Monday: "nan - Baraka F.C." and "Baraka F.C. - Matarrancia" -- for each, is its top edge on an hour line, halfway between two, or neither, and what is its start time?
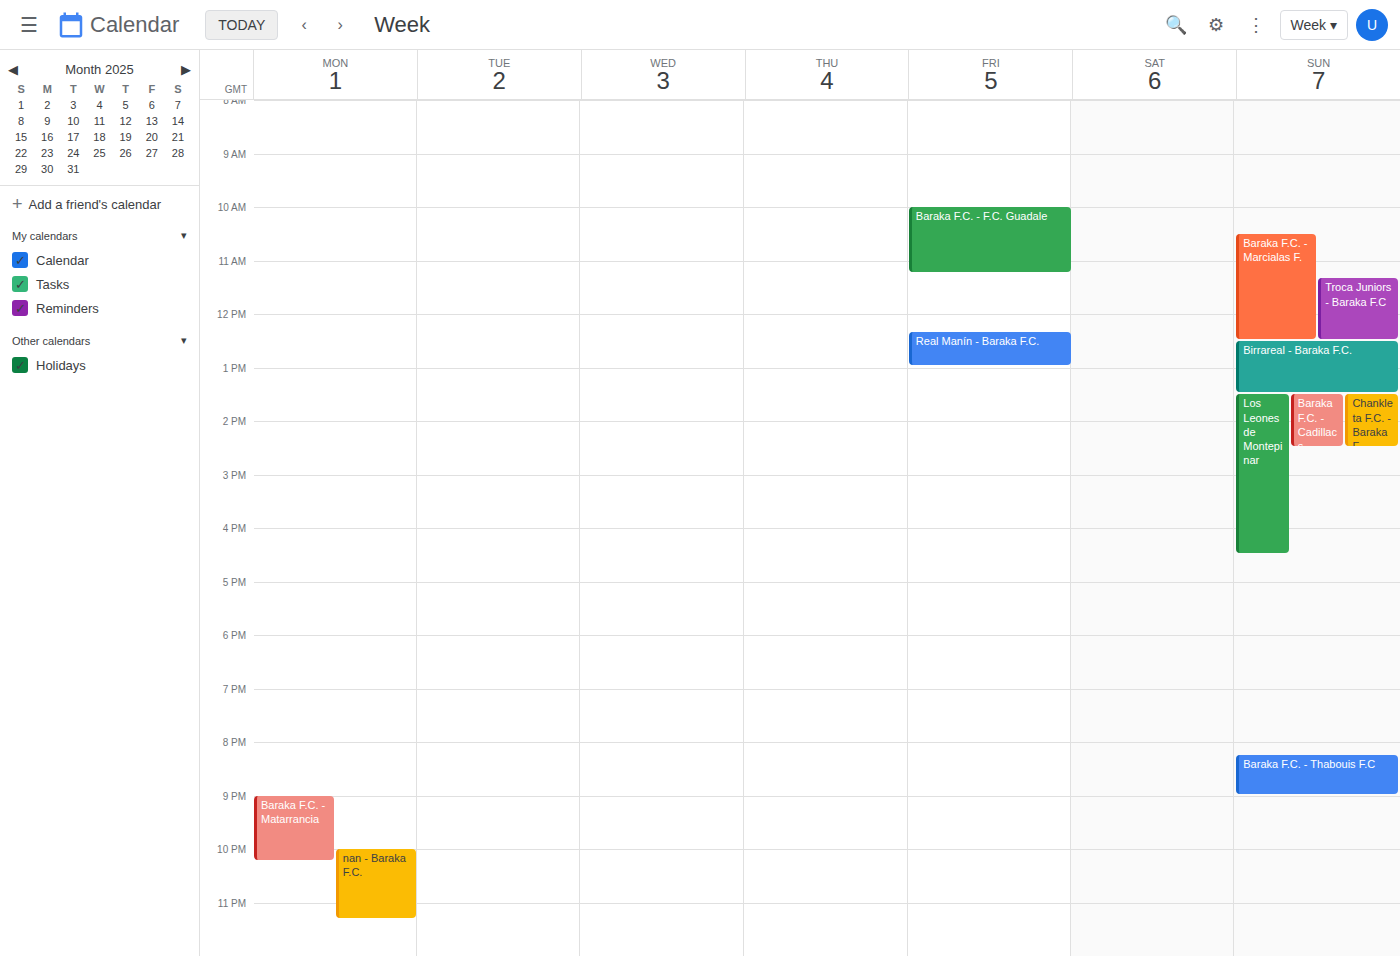
"nan - Baraka F.C.": 10:00 PM, exactly on the 10 PM line. "Baraka F.C. - Matarrancia": 9:00 PM, exactly on the 9 PM line.